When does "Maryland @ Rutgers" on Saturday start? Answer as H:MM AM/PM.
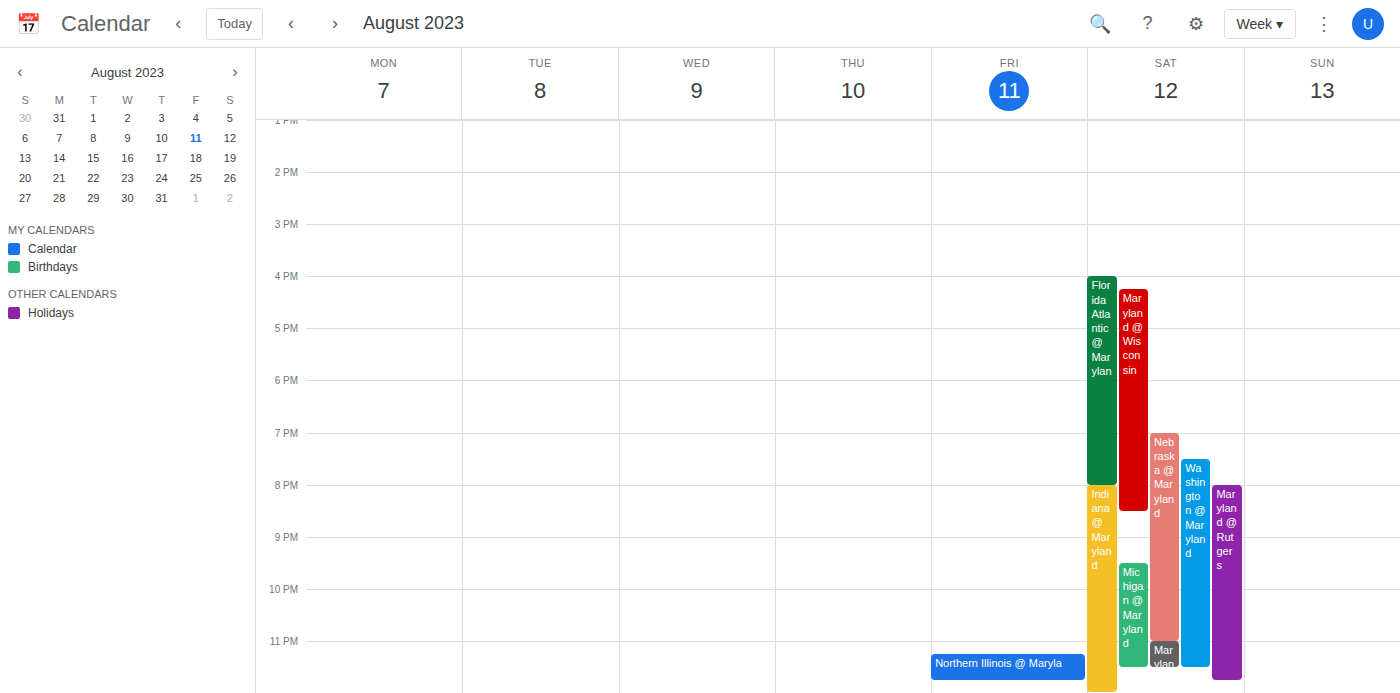
8:00 PM